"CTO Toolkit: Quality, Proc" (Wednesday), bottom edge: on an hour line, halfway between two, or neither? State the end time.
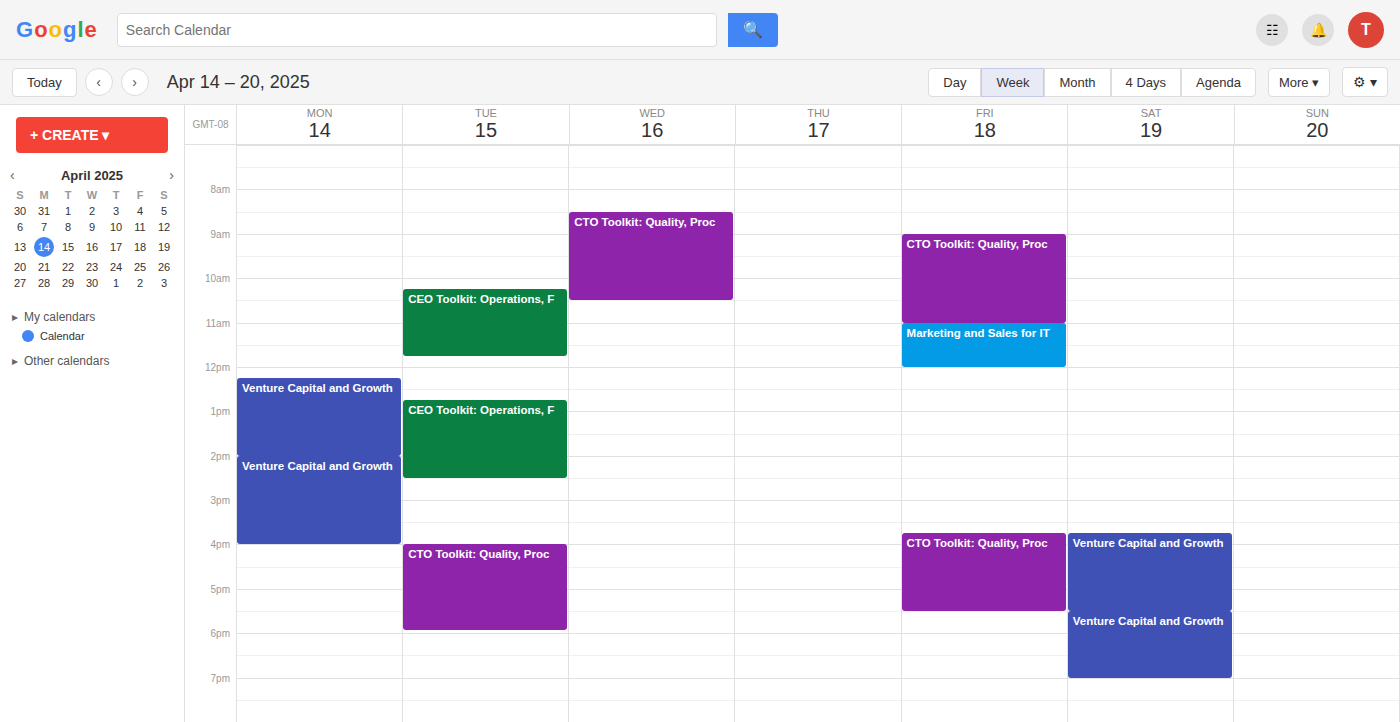
10:30 AM -- halfway between the 10 AM and 11 AM lines.